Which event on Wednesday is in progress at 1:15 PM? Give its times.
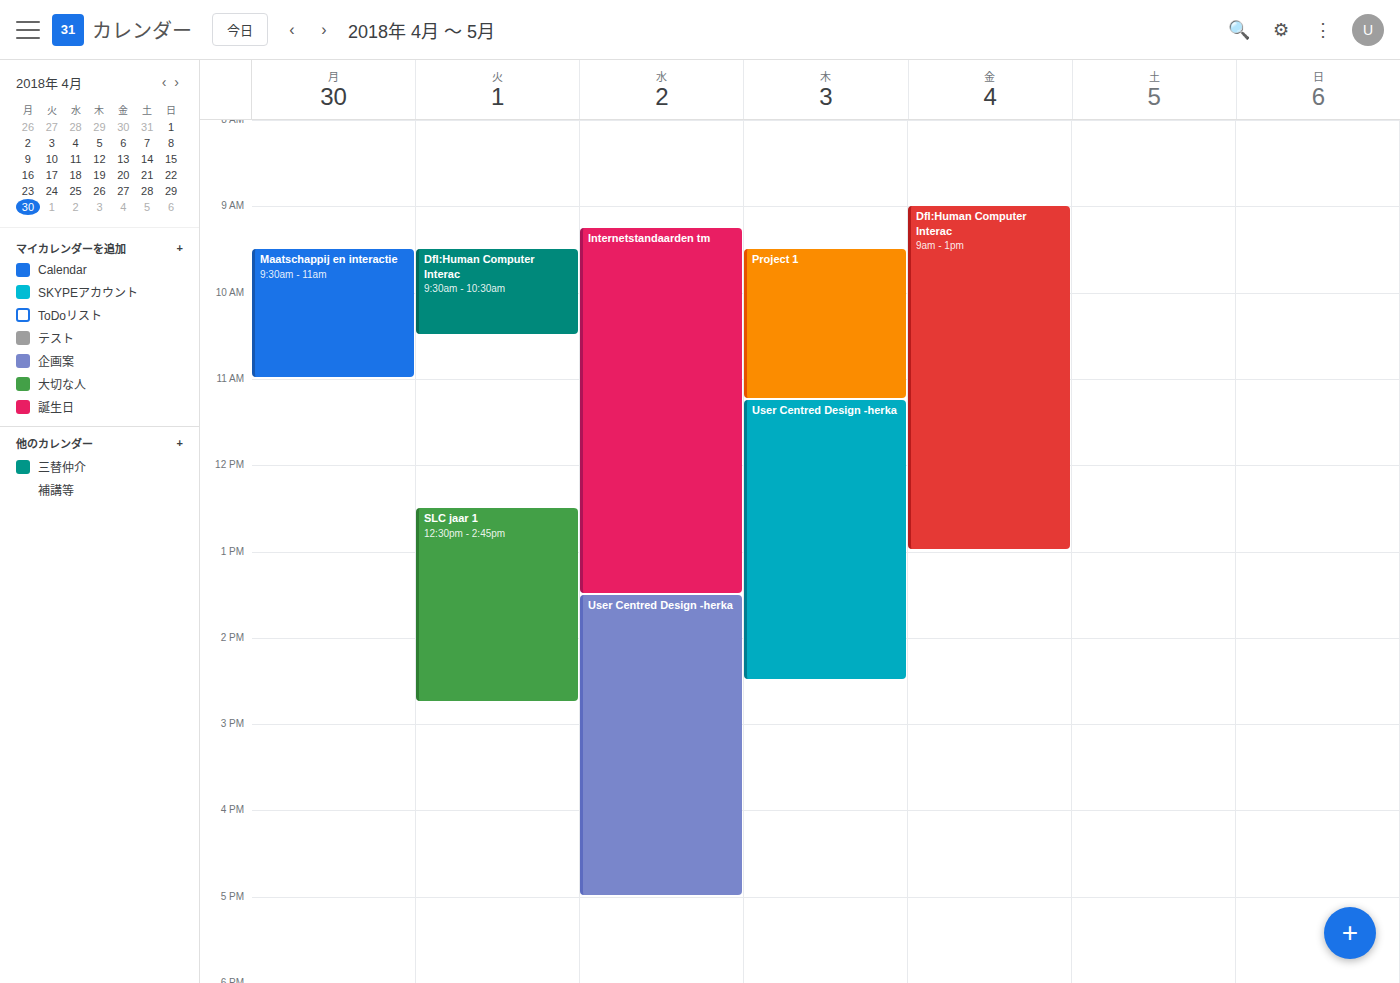
"Internetstandaarden tm", 9:15 AM to 1:30 PM